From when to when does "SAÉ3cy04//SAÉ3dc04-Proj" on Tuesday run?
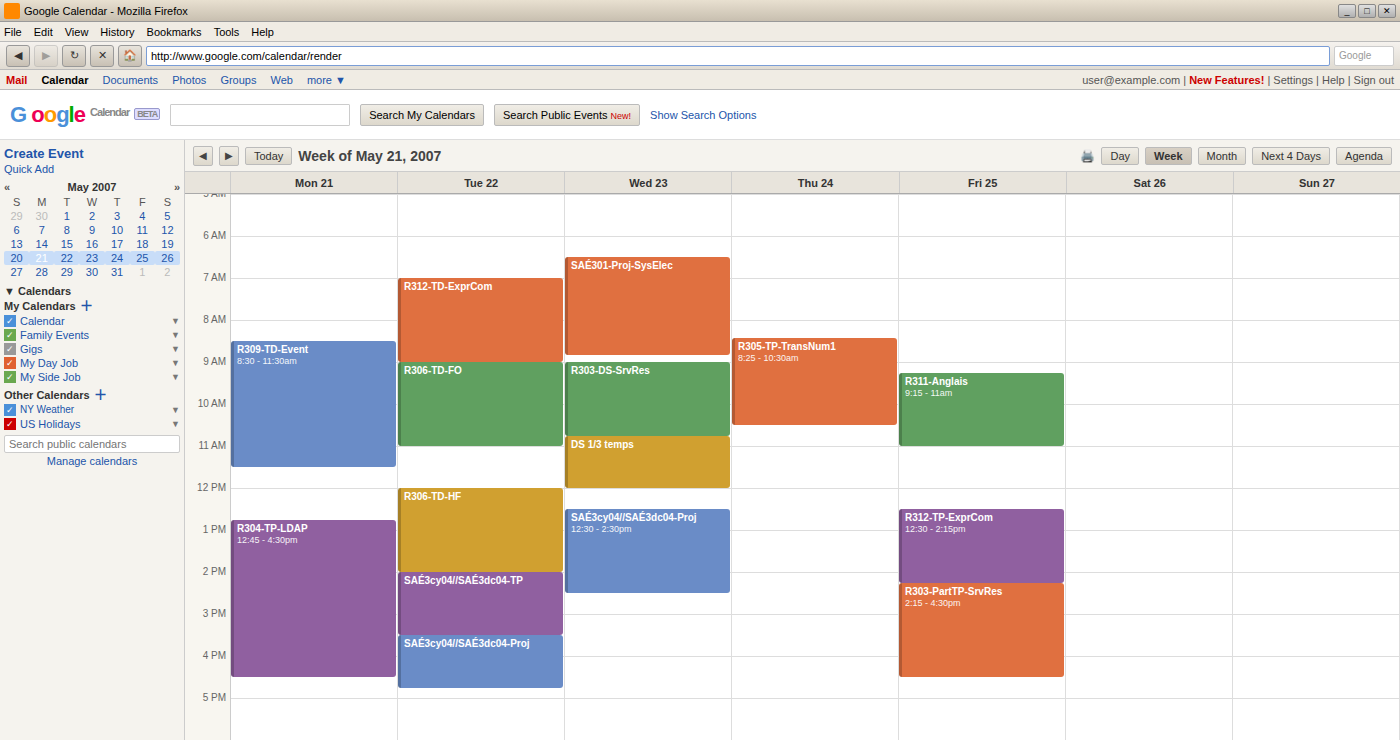
3:30 PM to 4:45 PM